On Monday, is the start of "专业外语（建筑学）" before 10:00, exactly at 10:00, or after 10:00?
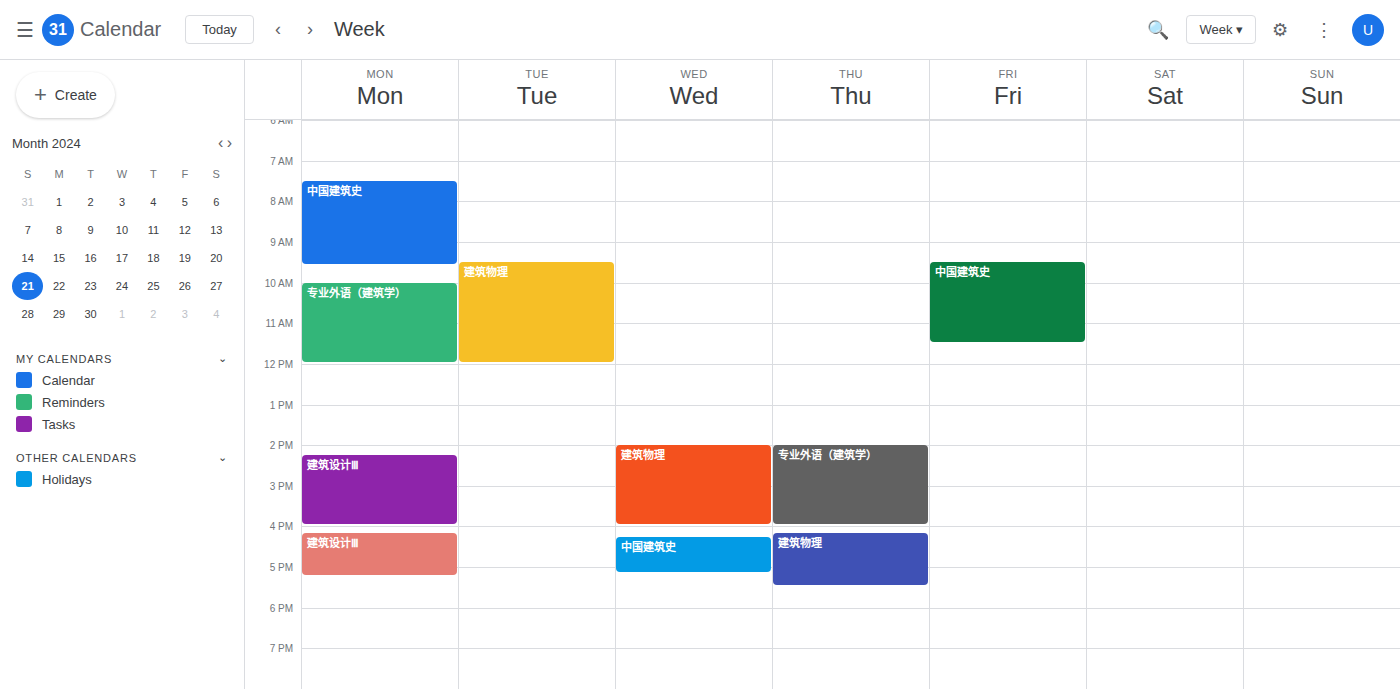
10:00 -- exactly at 10:00, on the 10:00 line.